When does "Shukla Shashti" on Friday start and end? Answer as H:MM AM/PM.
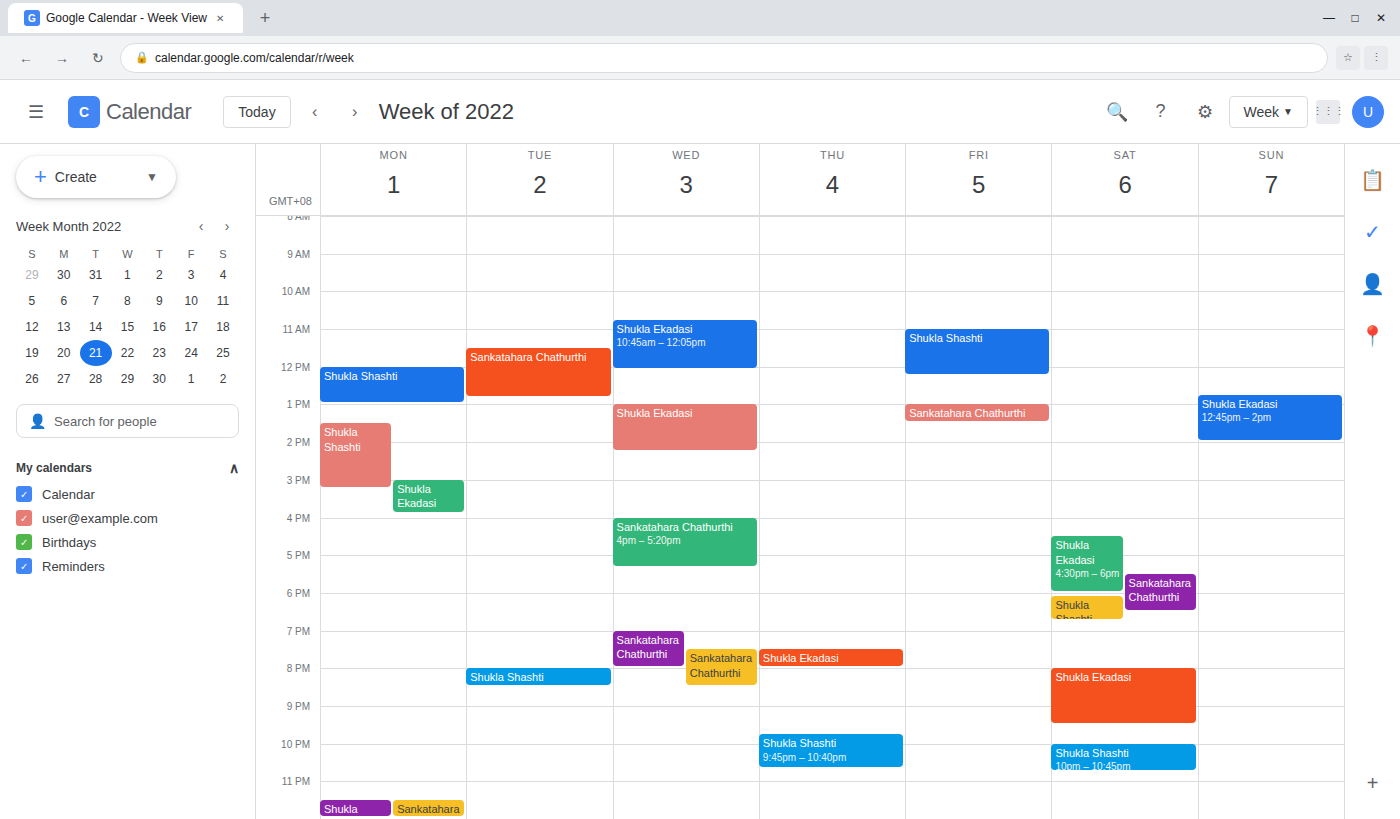
11:00 AM to 12:15 PM